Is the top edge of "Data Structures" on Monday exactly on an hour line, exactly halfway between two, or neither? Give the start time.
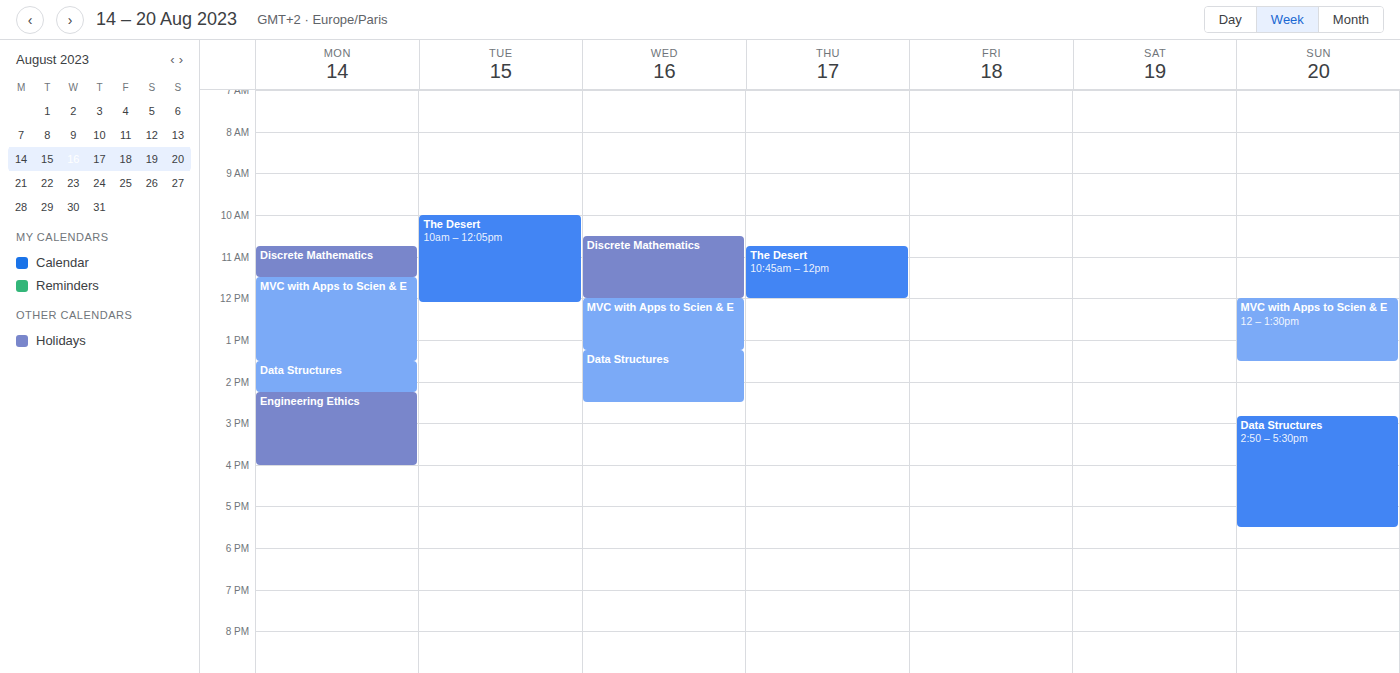
13:30 -- halfway between the 13:00 and 14:00 lines.